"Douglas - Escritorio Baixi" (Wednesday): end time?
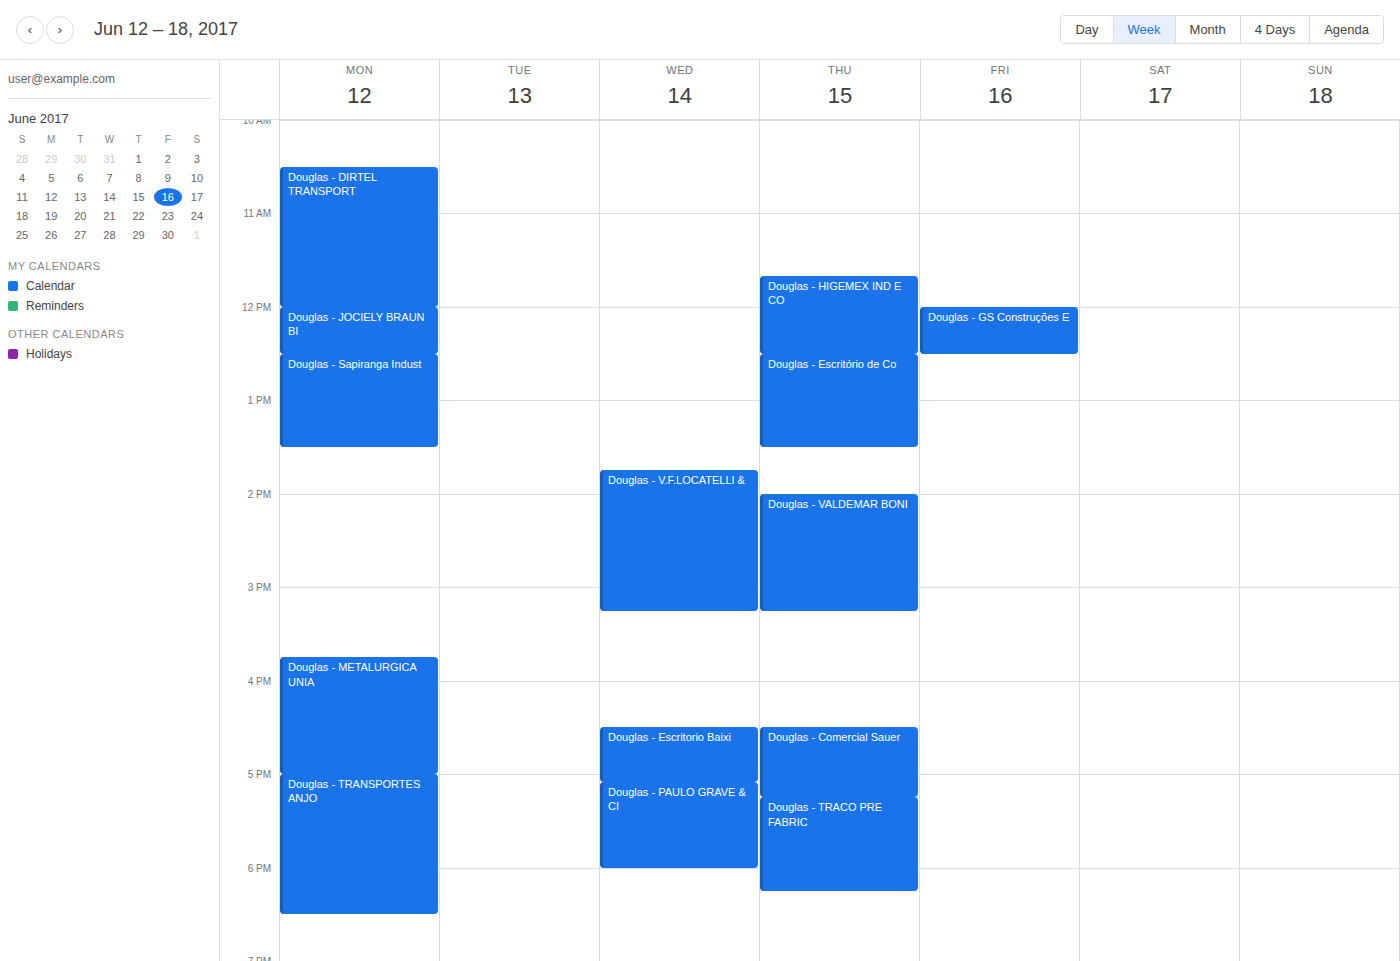
5:05 PM